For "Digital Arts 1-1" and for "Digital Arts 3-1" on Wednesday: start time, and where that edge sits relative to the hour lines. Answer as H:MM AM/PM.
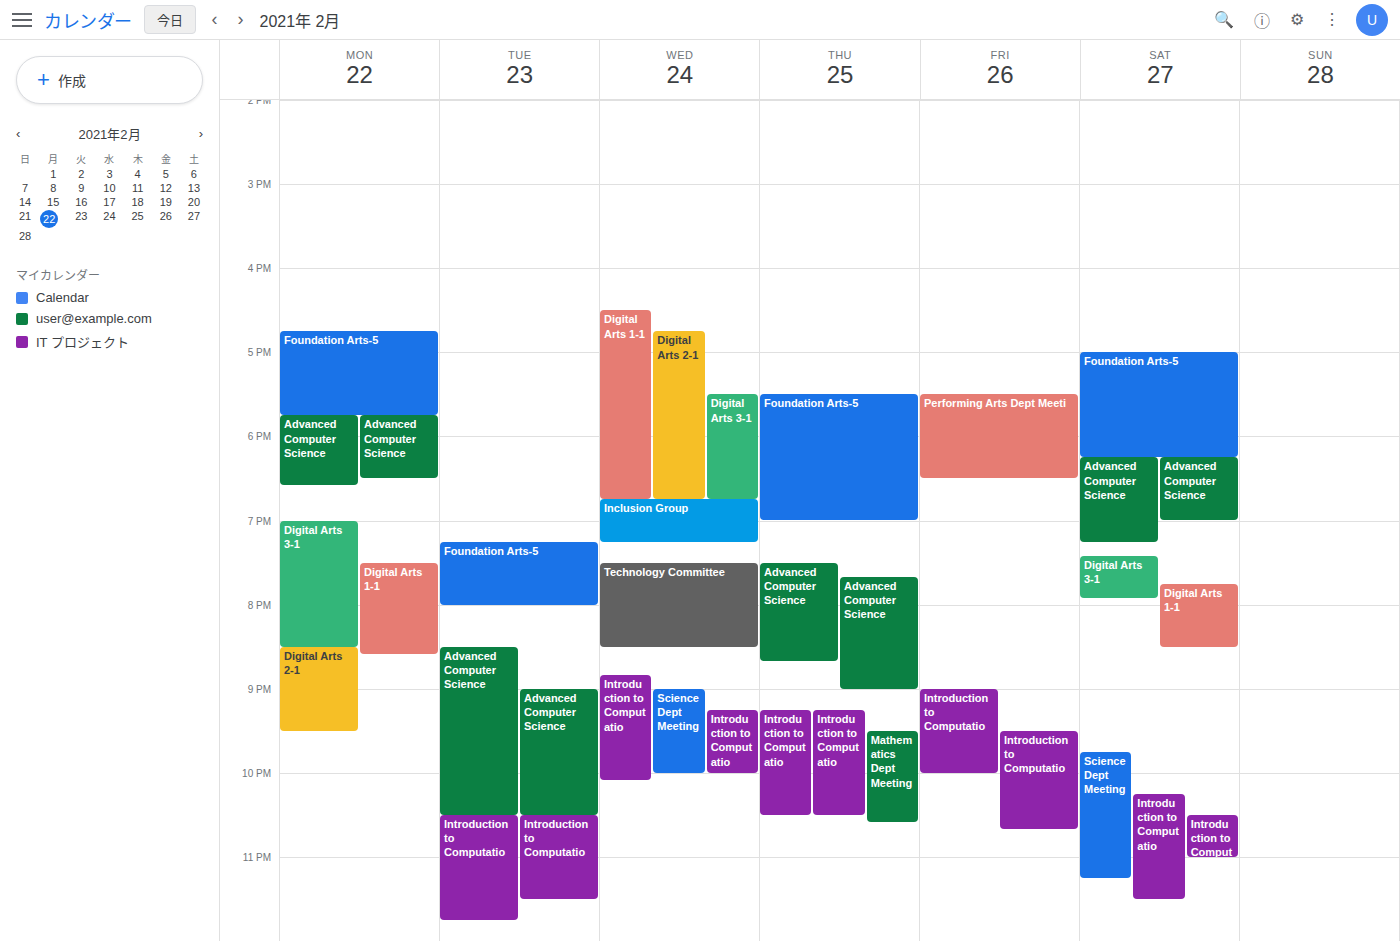
"Digital Arts 1-1": 4:30 PM, halfway between the 4 PM and 5 PM lines. "Digital Arts 3-1": 5:30 PM, halfway between the 5 PM and 6 PM lines.